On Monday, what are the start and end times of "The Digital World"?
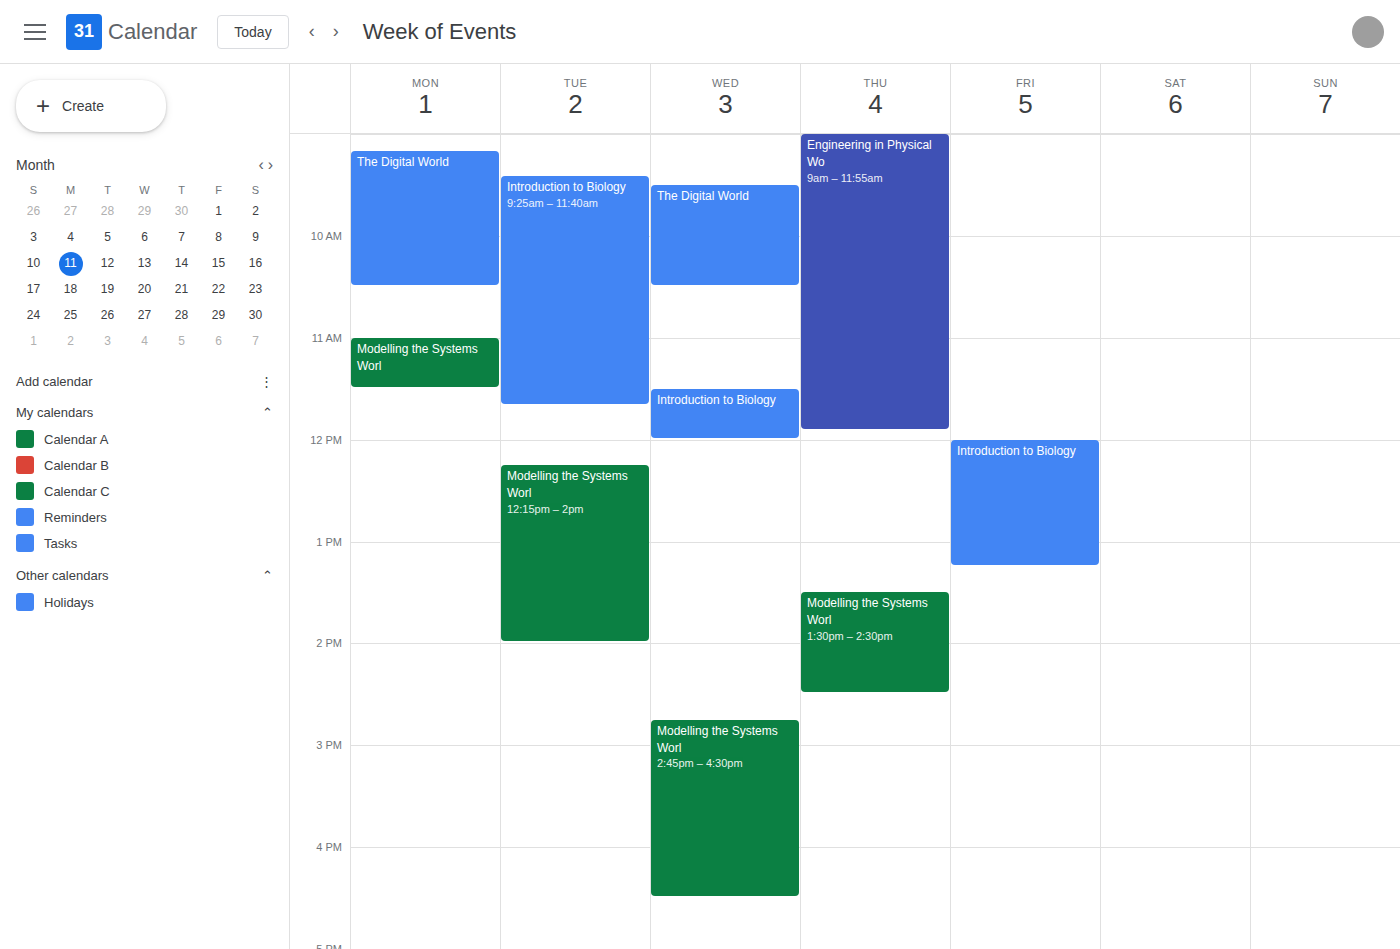
9:10 AM to 10:30 AM